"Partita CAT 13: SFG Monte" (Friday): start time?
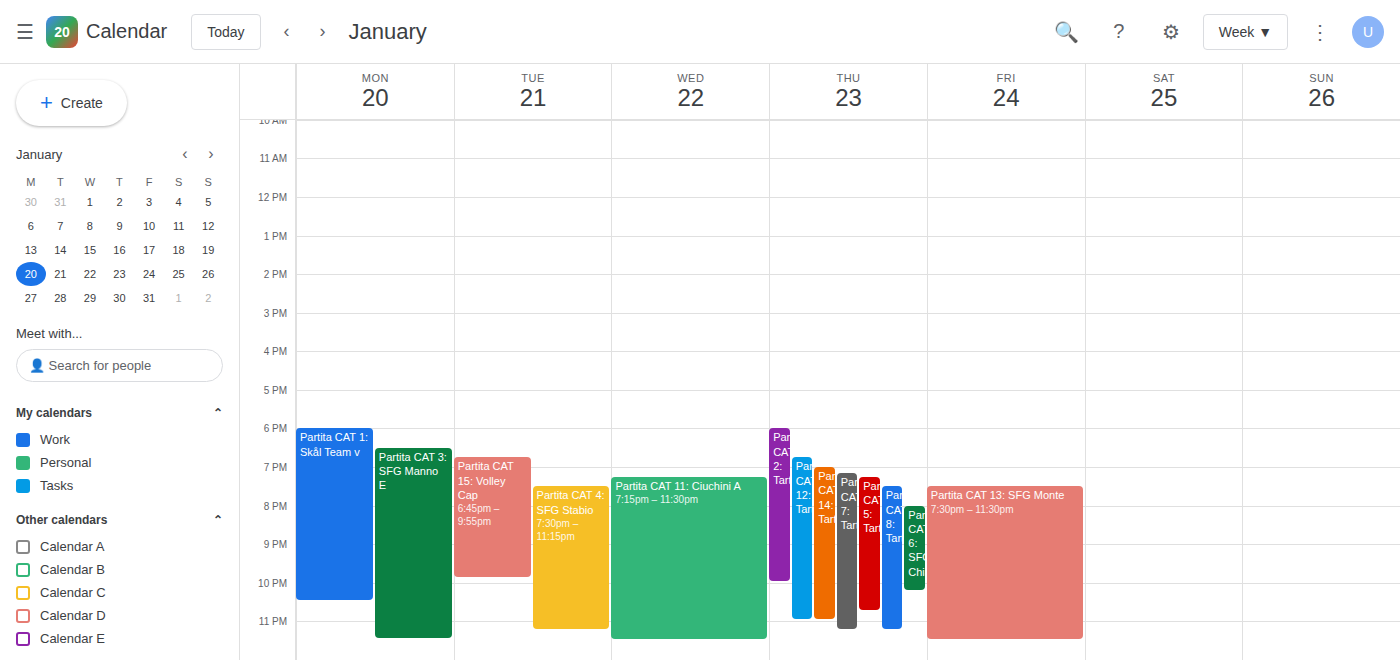
7:30 PM